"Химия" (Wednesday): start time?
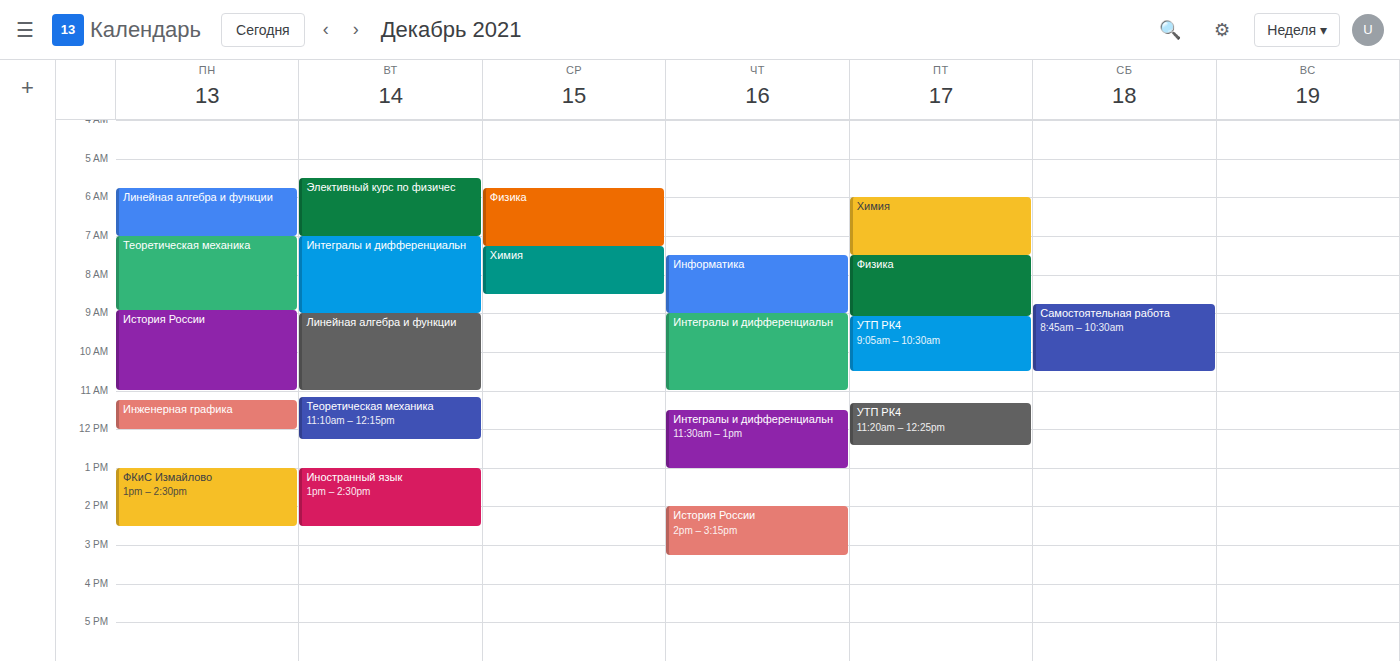
7:15 AM